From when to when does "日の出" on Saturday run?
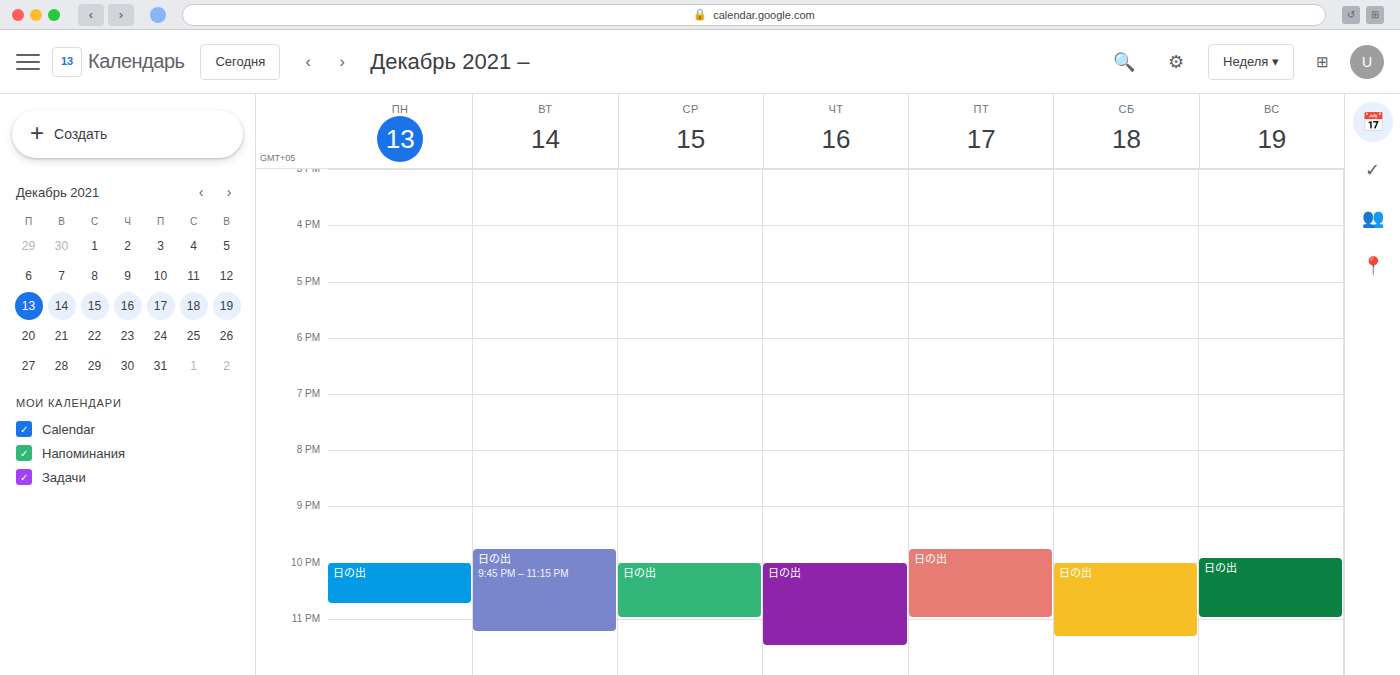
10:00 PM to 11:20 PM